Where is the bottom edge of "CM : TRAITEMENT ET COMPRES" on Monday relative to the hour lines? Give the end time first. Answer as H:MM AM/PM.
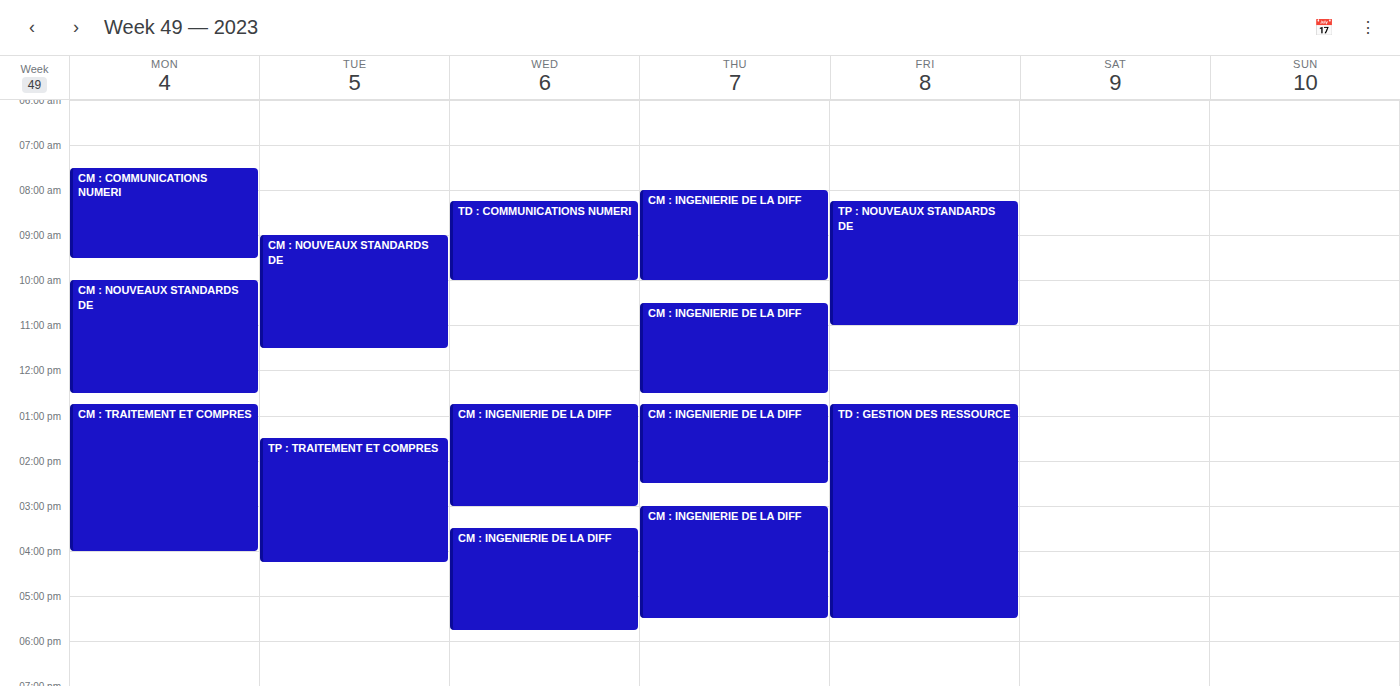
4:00 PM -- exactly on the 4 PM line.